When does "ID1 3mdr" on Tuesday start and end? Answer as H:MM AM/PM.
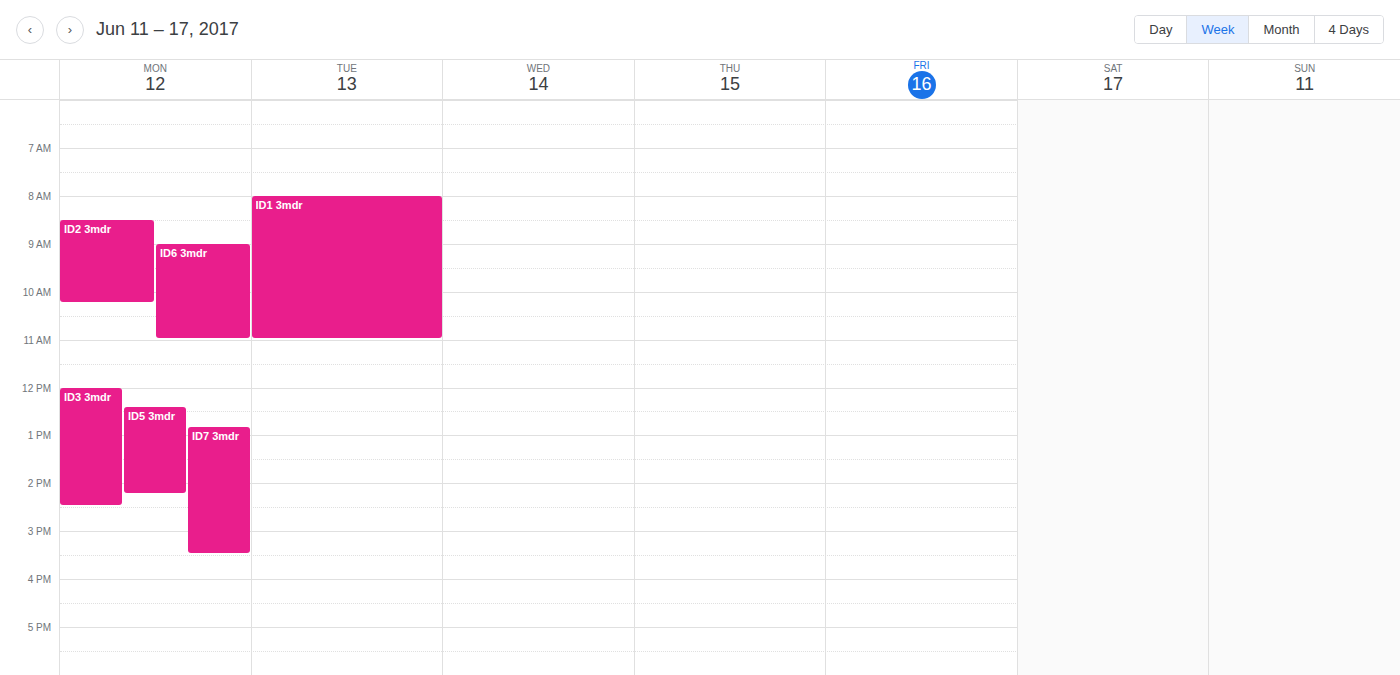
8:00 AM to 11:00 AM